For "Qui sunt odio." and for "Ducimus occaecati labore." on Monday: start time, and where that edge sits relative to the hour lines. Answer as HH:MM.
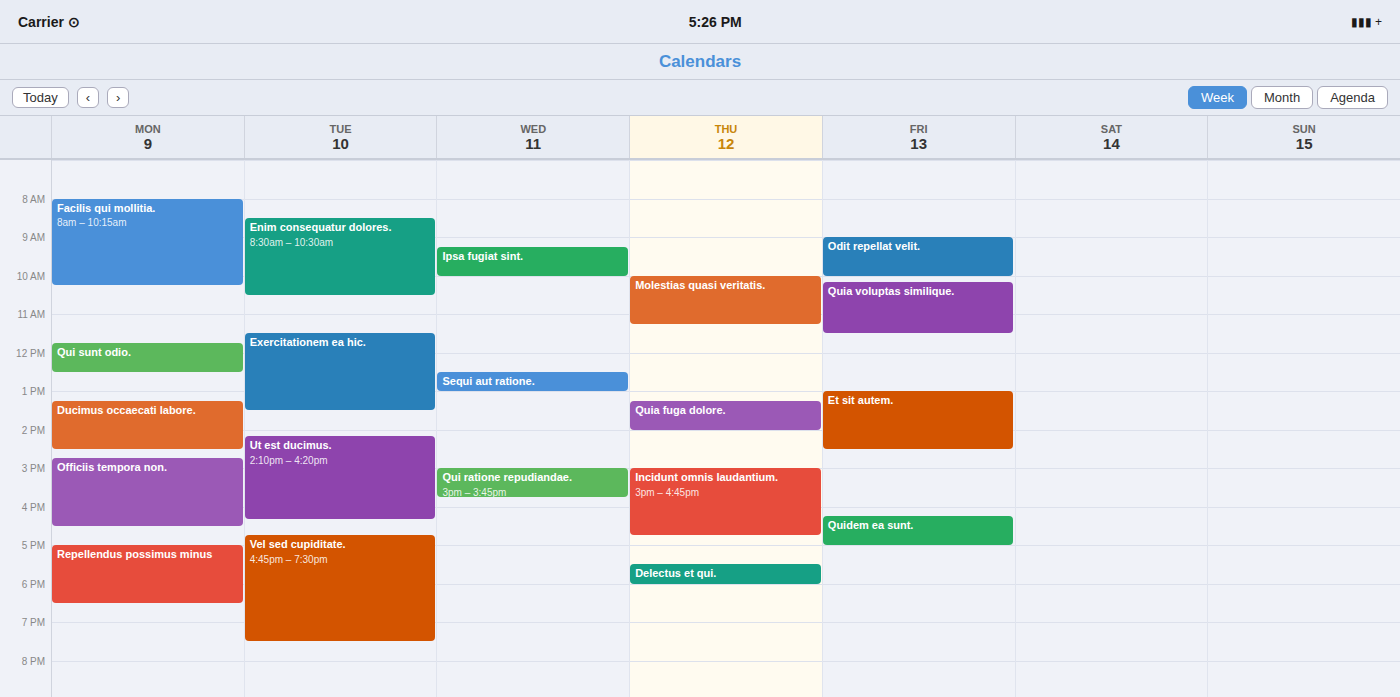
"Qui sunt odio.": 11:45, neither: three quarters of the way from the 11:00 line to the 12:00 line. "Ducimus occaecati labore.": 13:15, neither: a quarter of the way from the 13:00 line to the 14:00 line.